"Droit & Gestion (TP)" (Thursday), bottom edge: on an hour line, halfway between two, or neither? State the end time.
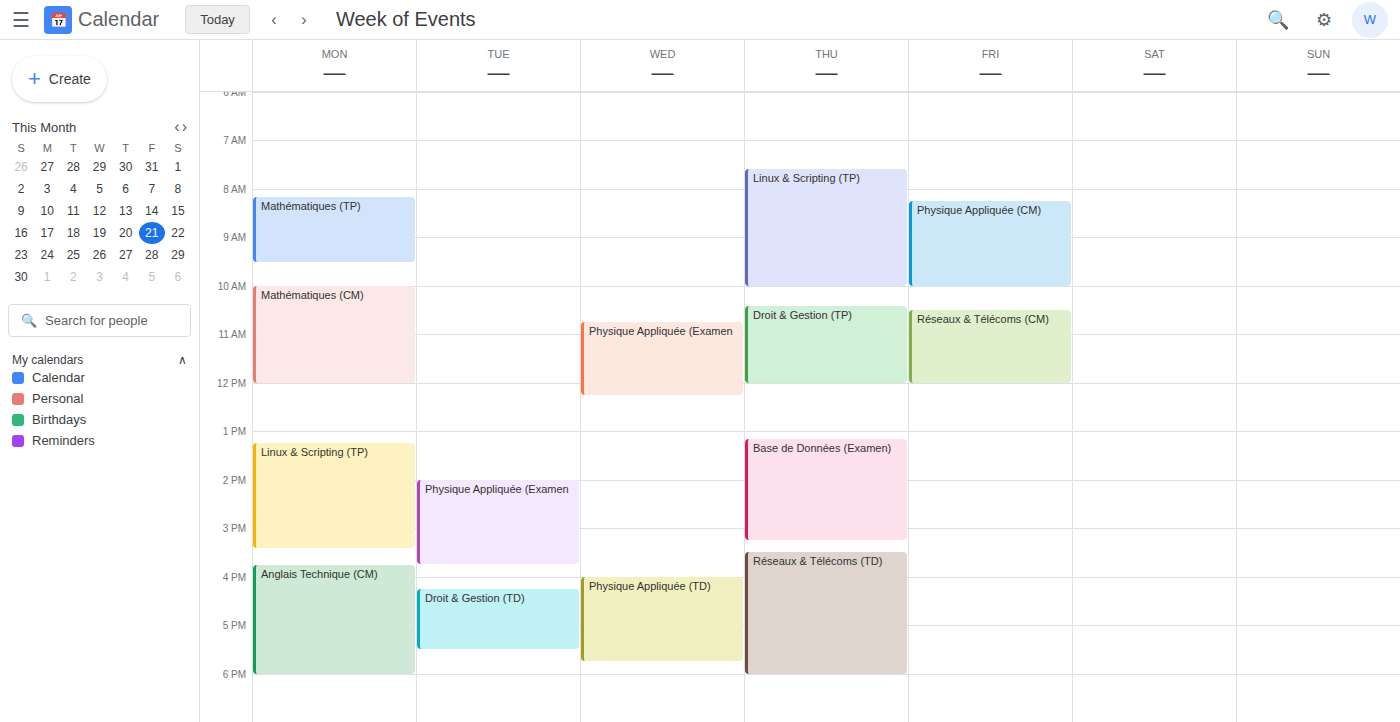
12:00 PM -- exactly on the 12 PM line.